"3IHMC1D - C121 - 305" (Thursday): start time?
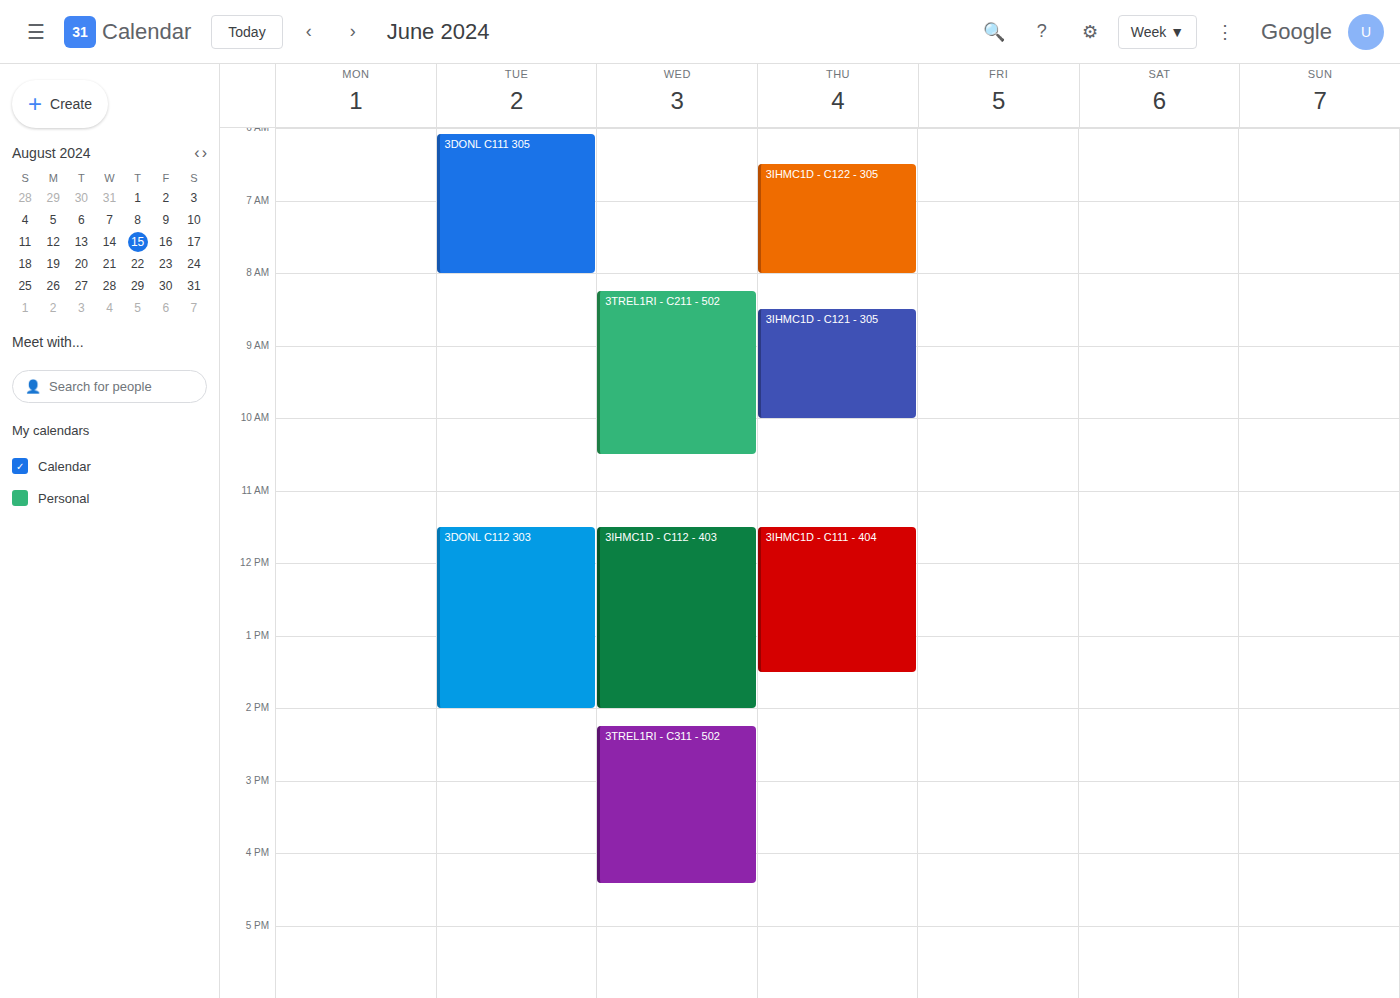
8:30 AM